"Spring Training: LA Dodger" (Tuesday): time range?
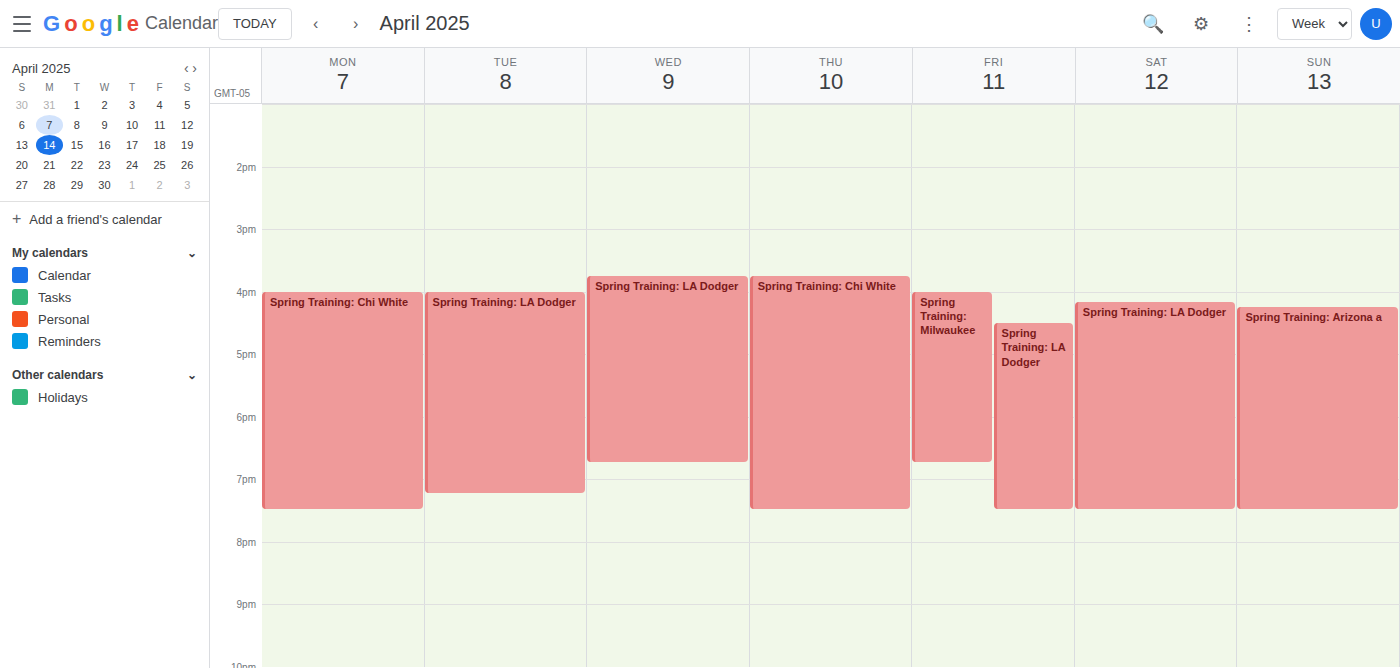
4:00 PM to 7:15 PM